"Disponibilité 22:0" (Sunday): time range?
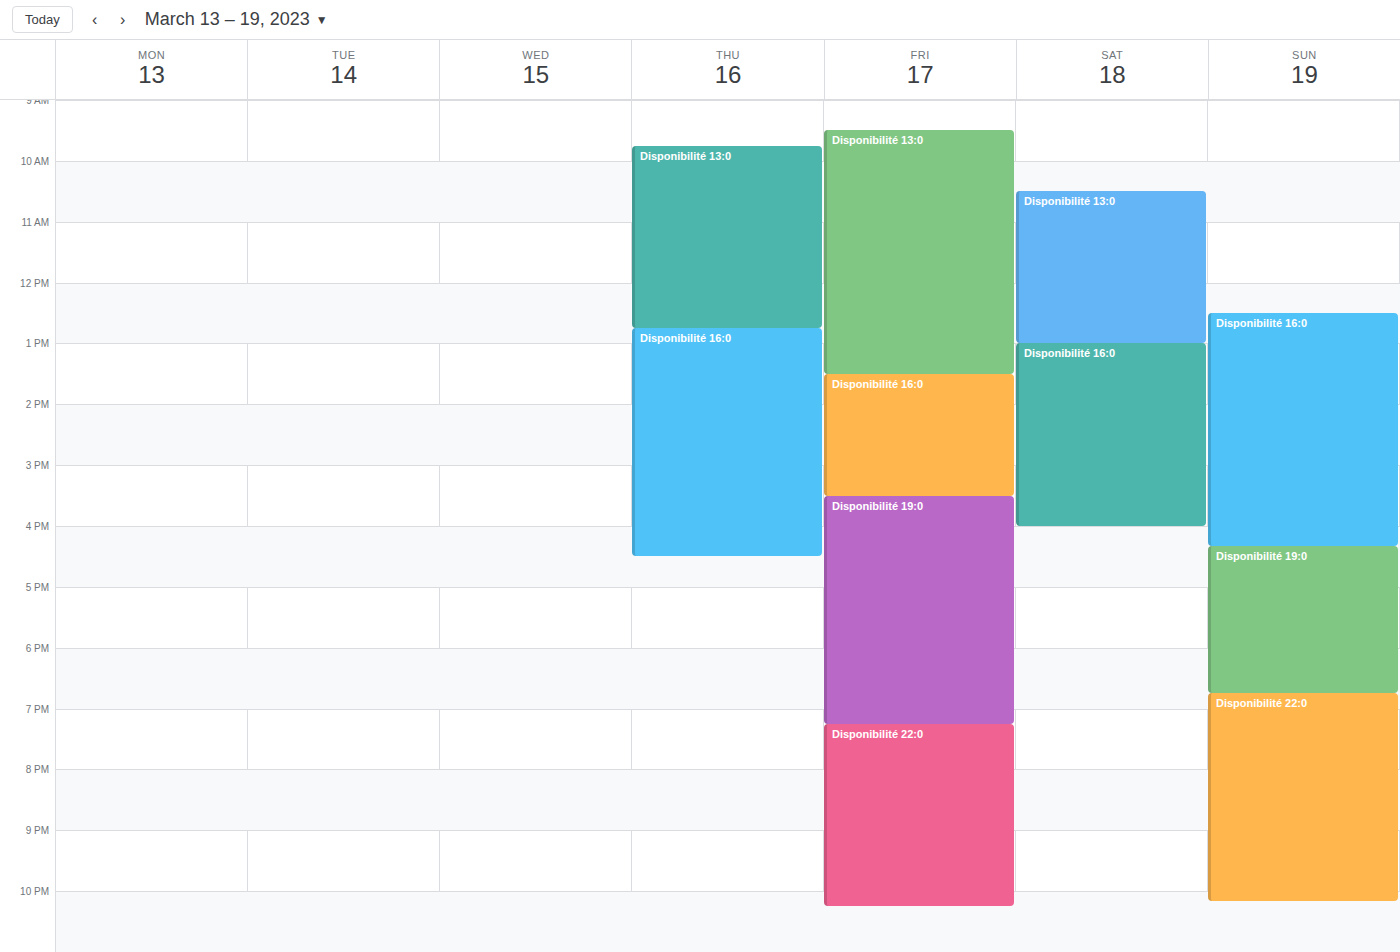
18:45 to 22:10